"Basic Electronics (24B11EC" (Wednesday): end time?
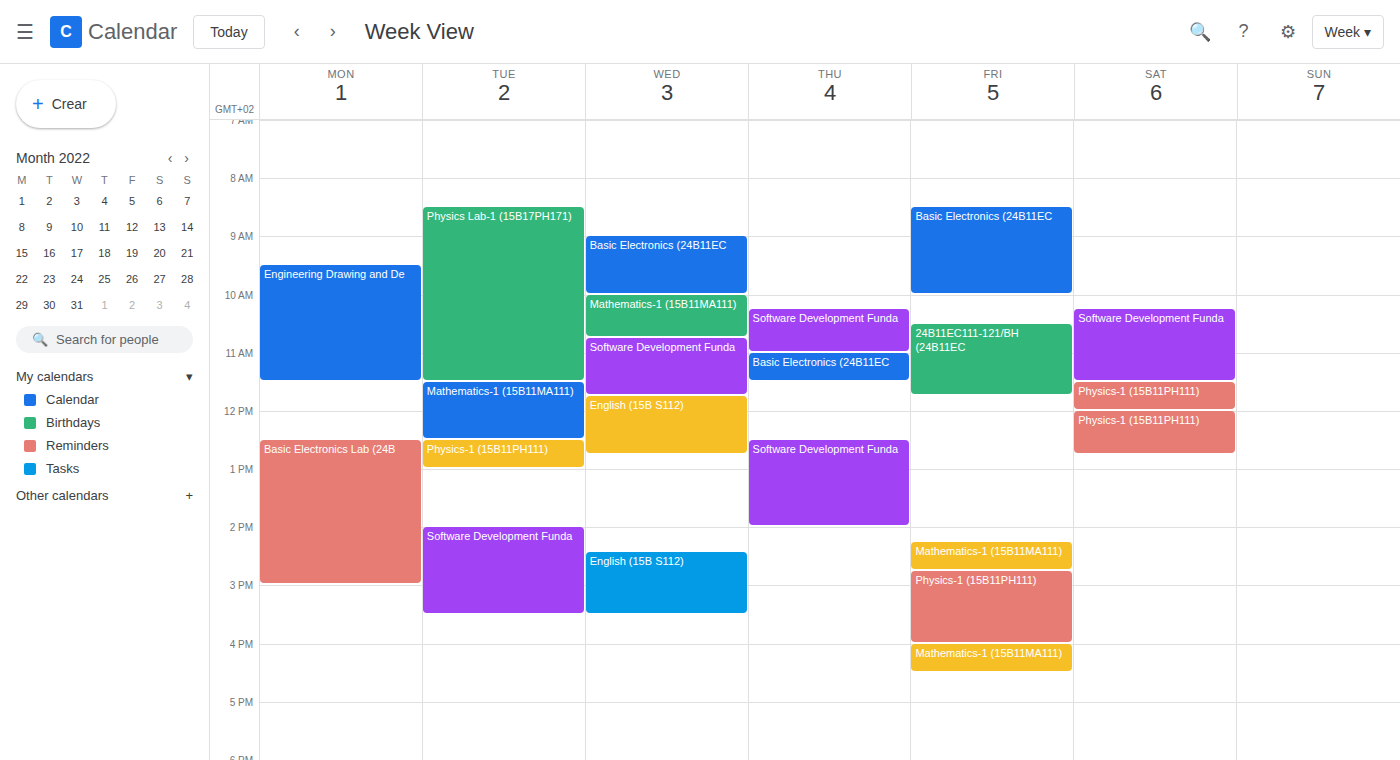
10:00